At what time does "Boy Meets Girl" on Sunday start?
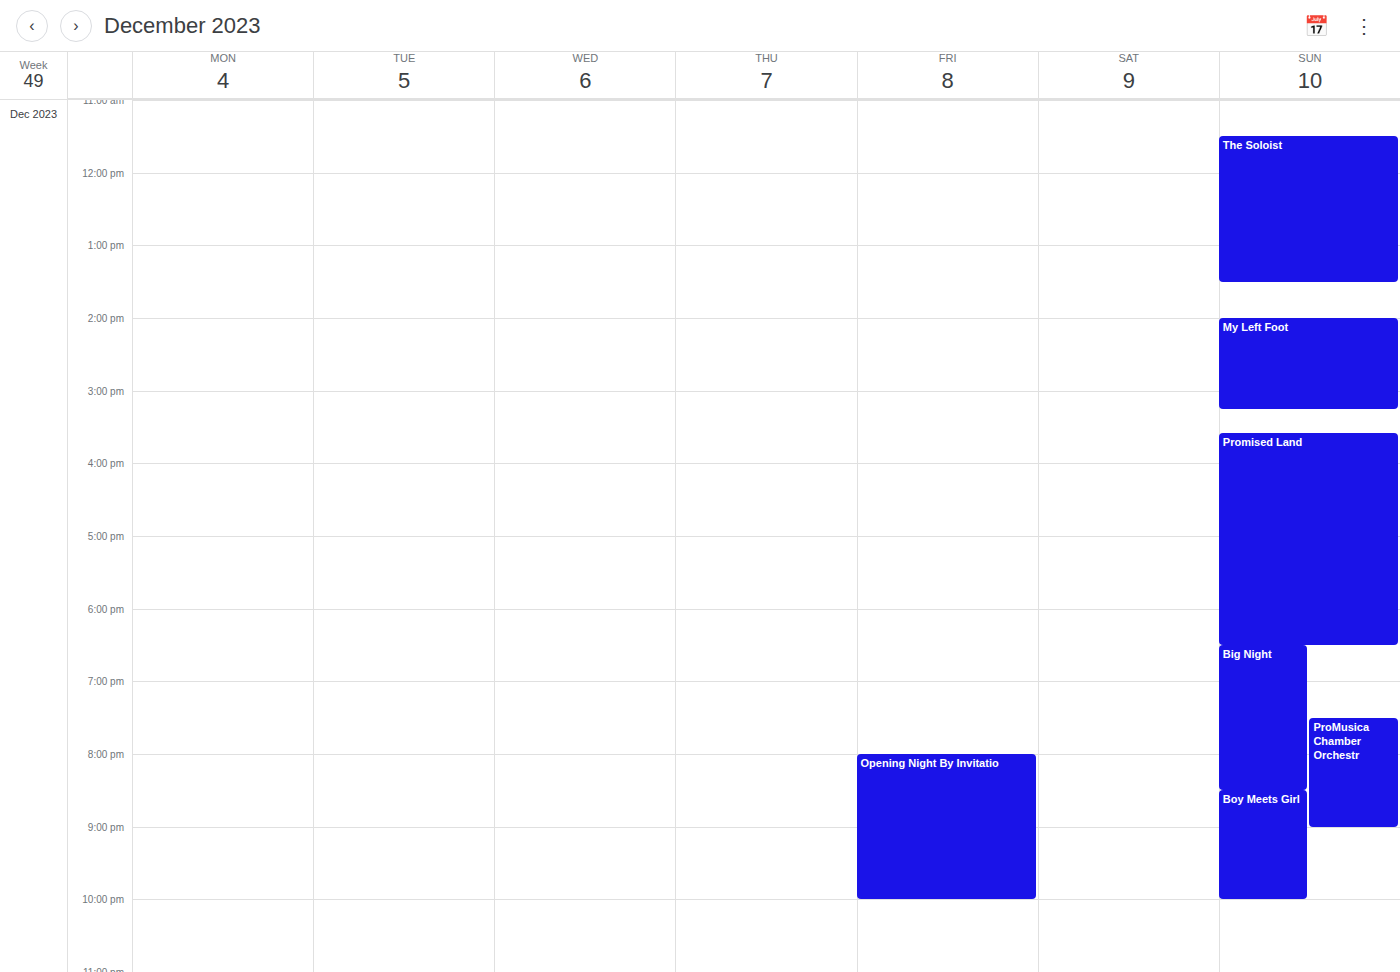
8:30 PM